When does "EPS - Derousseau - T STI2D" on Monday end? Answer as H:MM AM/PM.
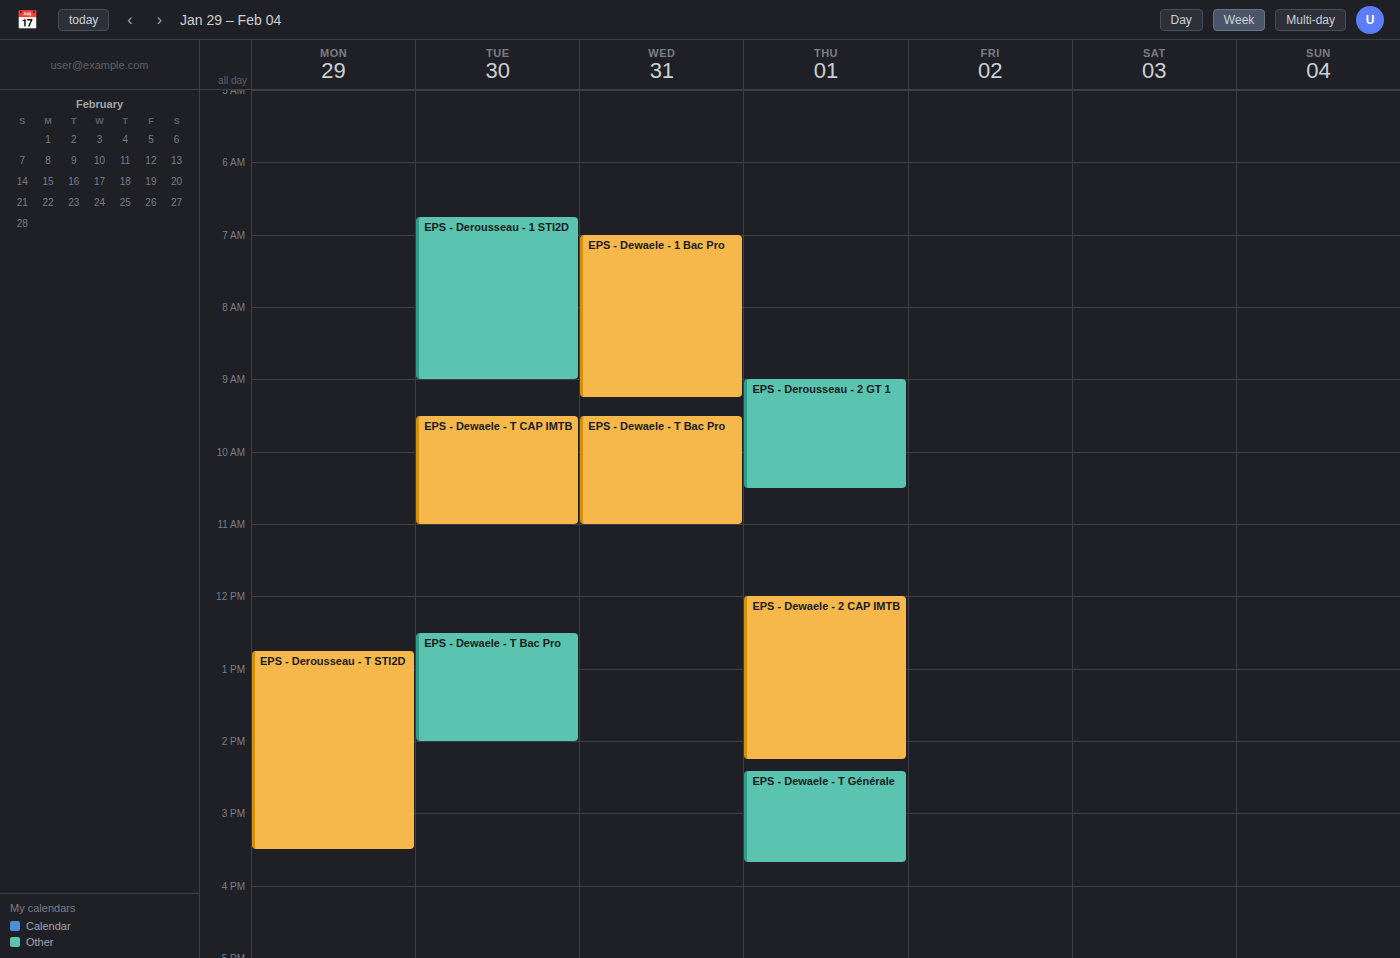
3:30 PM